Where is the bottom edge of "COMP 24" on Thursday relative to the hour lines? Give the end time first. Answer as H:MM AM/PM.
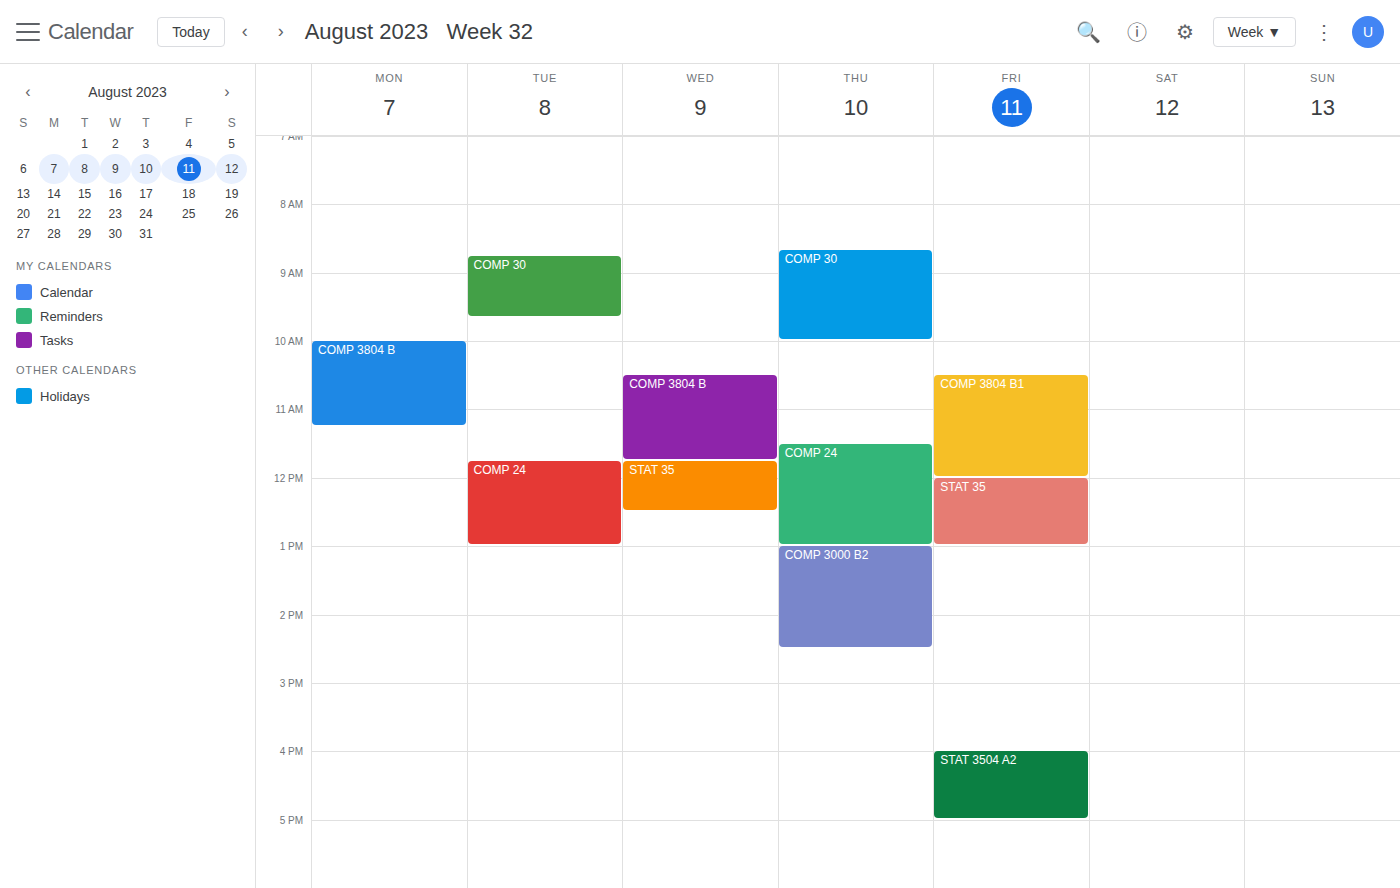
1:00 PM -- exactly on the 1 PM line.